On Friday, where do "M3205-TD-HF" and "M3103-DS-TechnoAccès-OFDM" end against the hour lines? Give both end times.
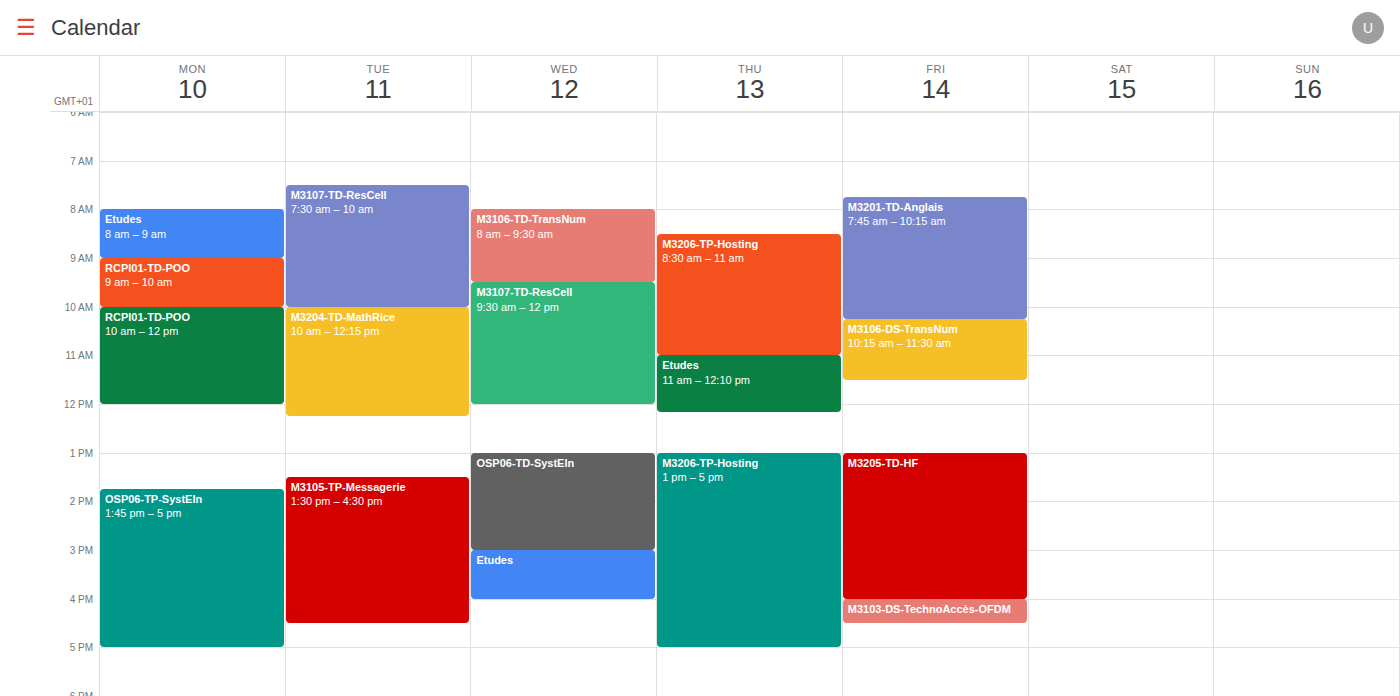
"M3205-TD-HF": 4:00 PM, exactly on the 4 PM line. "M3103-DS-TechnoAccès-OFDM": 4:30 PM, halfway between the 4 PM and 5 PM lines.